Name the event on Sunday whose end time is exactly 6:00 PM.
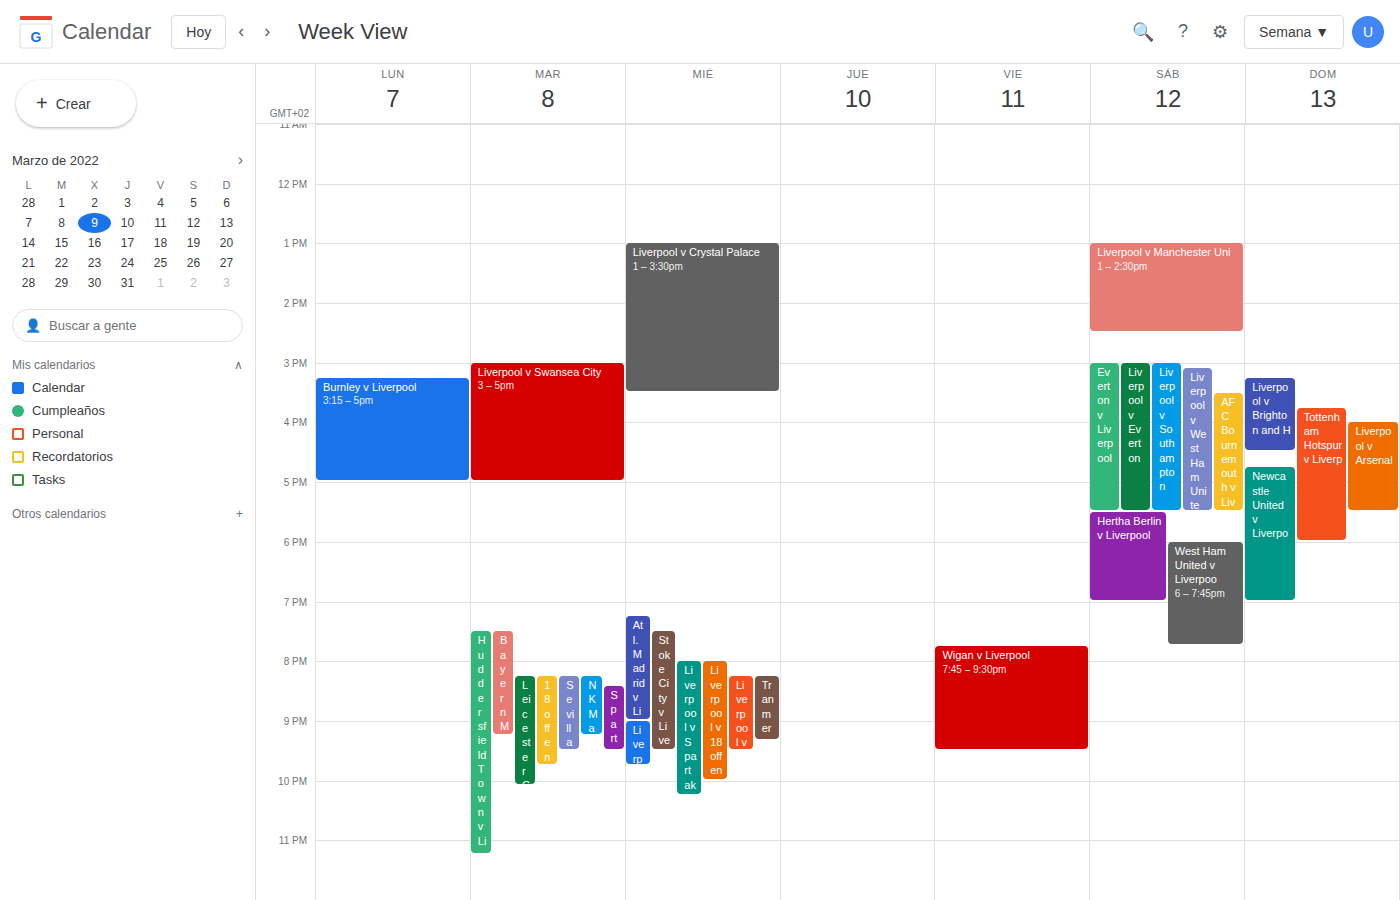
"Tottenham Hotspur v Liverp"